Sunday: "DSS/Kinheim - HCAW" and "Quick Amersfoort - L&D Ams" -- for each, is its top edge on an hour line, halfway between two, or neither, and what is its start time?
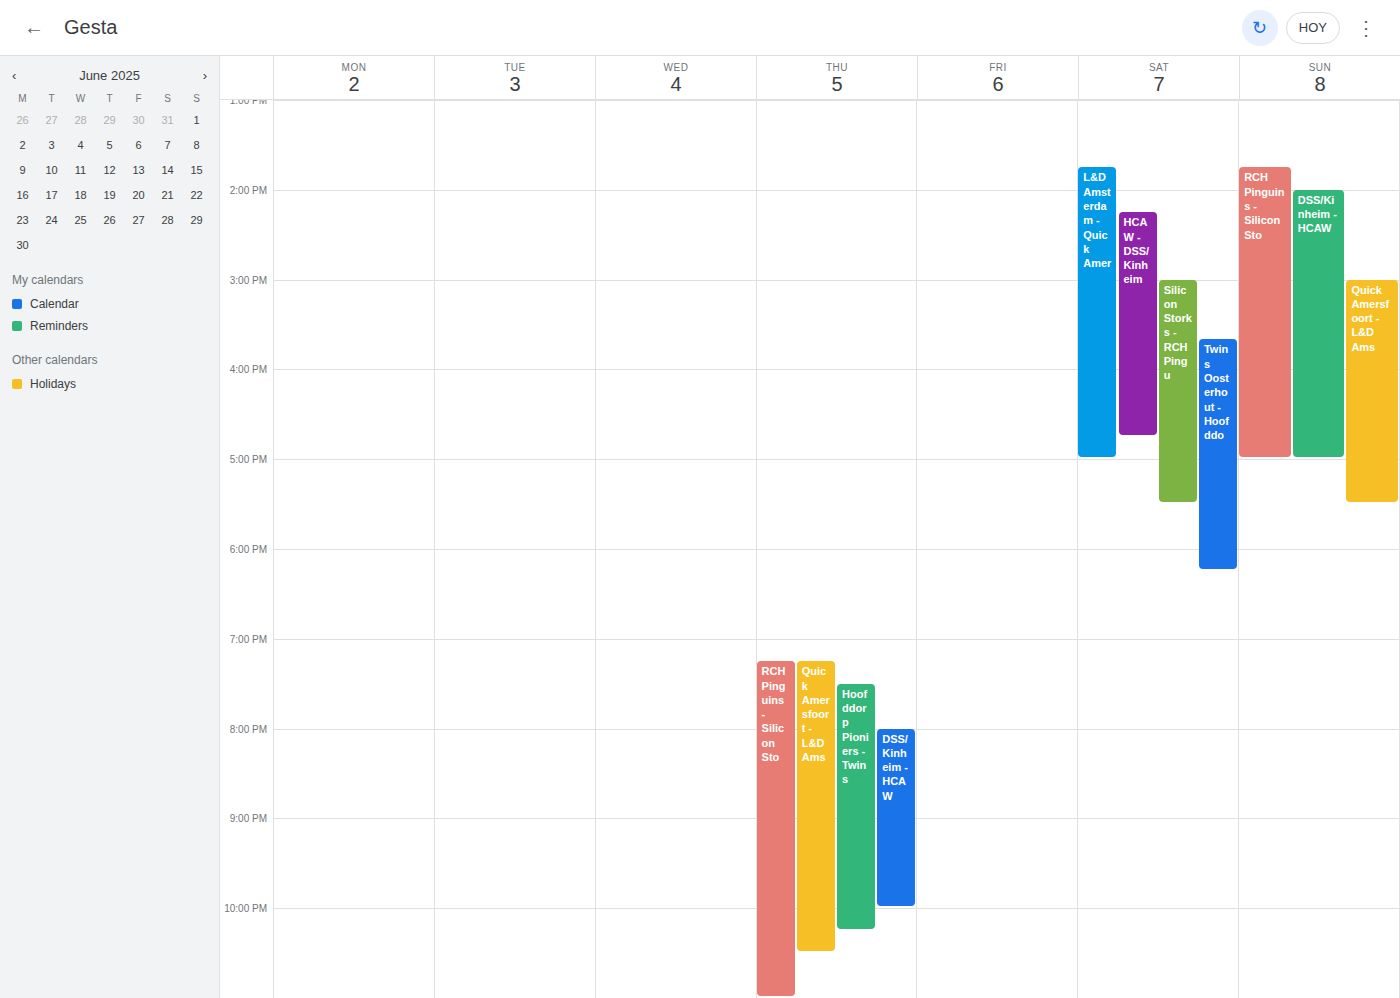
"DSS/Kinheim - HCAW": 2:00 PM, exactly on the 2 PM line. "Quick Amersfoort - L&D Ams": 3:00 PM, exactly on the 3 PM line.